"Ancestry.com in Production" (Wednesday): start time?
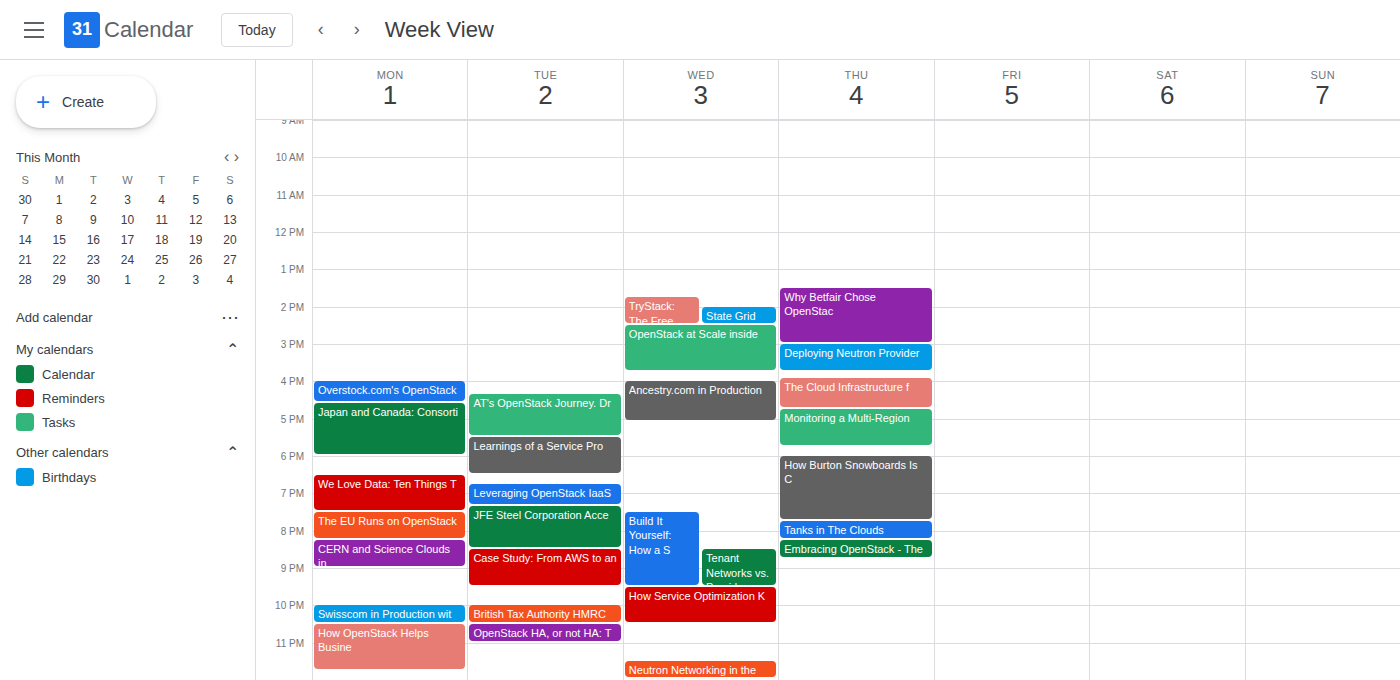
4:00 PM